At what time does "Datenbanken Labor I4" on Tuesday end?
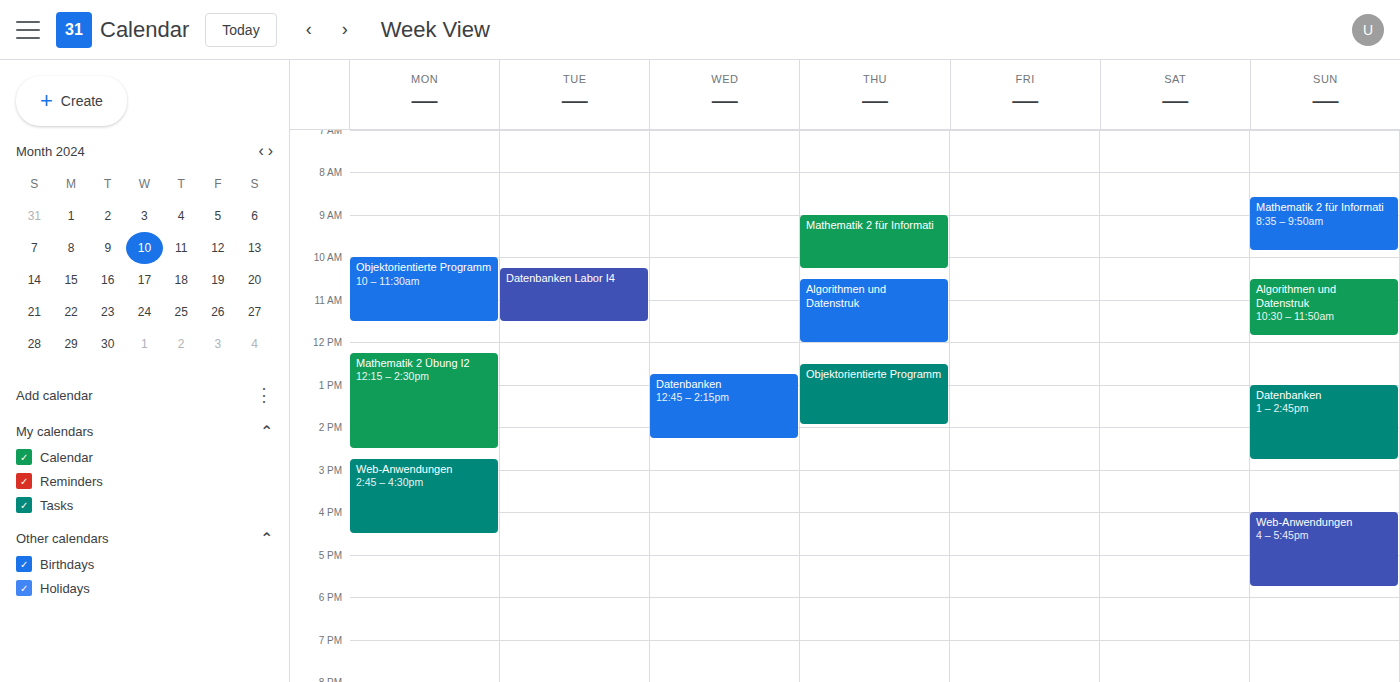
11:30 AM